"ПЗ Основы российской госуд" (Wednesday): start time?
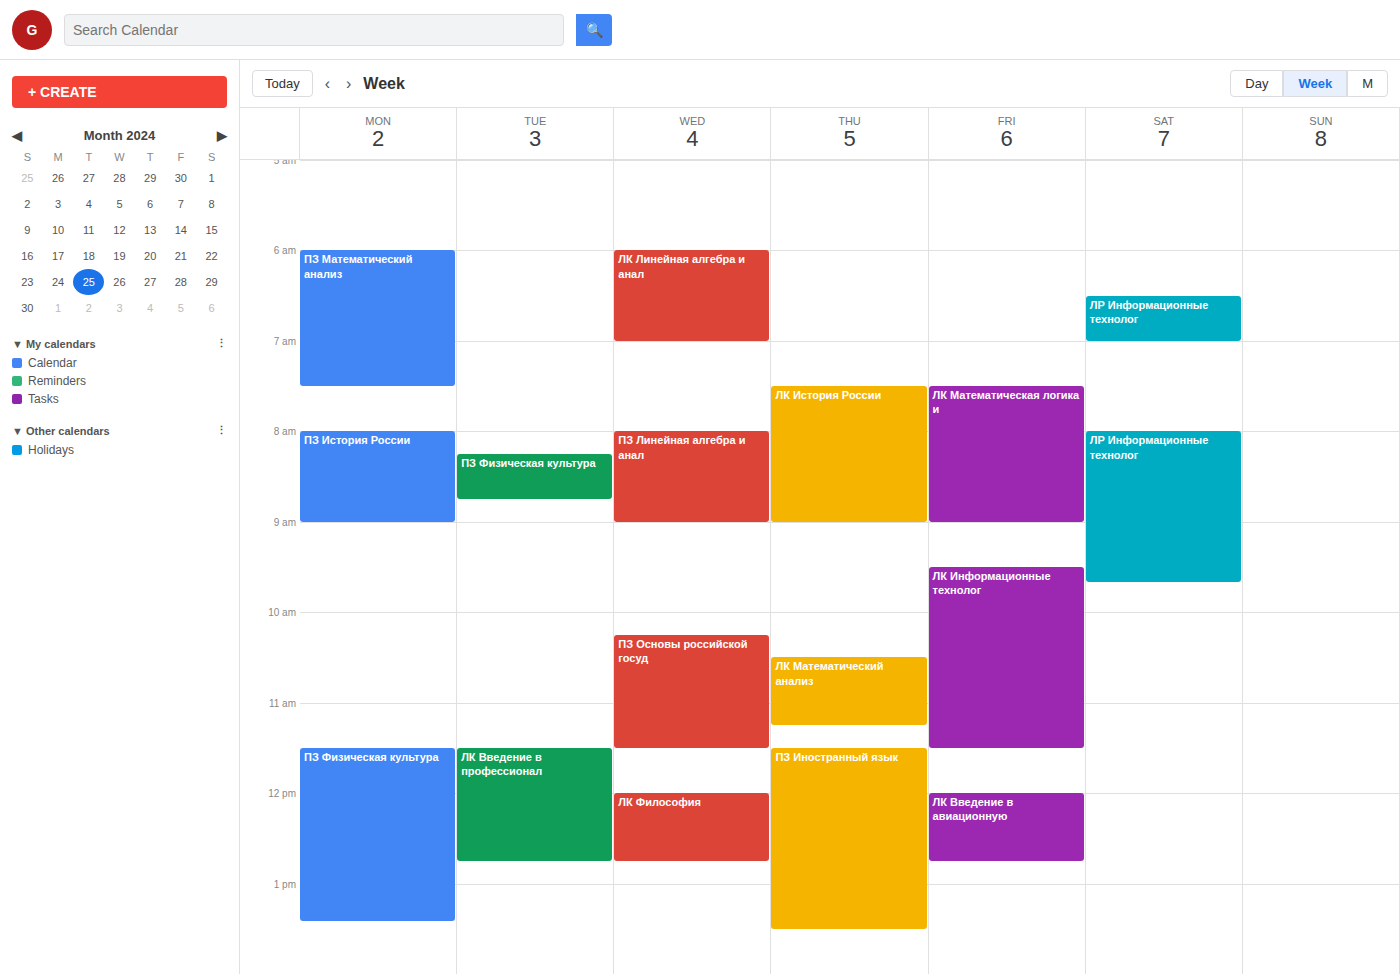
10:15